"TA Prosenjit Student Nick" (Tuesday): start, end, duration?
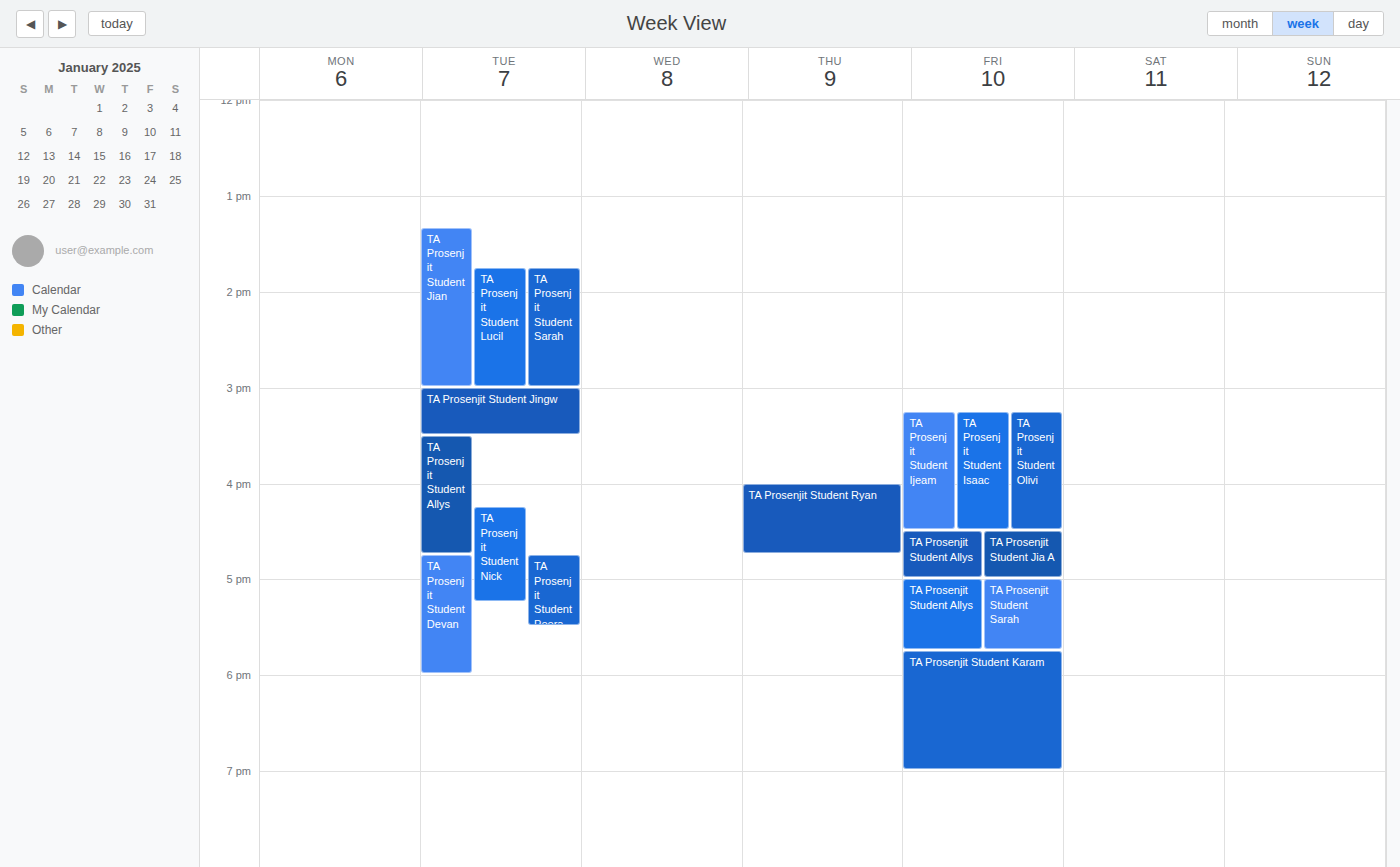
4:15 PM to 5:15 PM, 1 hour